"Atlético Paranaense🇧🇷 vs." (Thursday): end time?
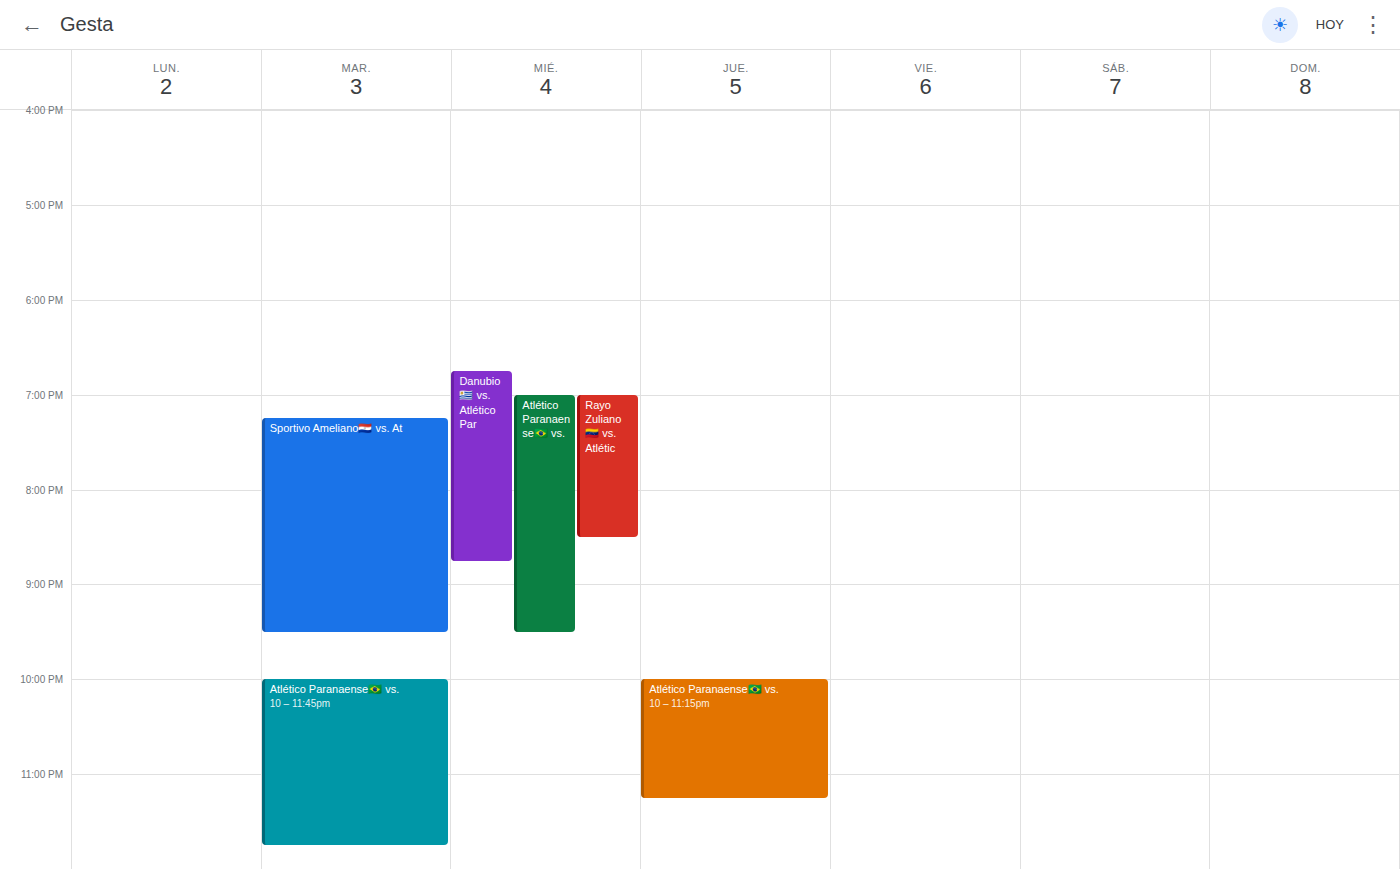
11:15 PM